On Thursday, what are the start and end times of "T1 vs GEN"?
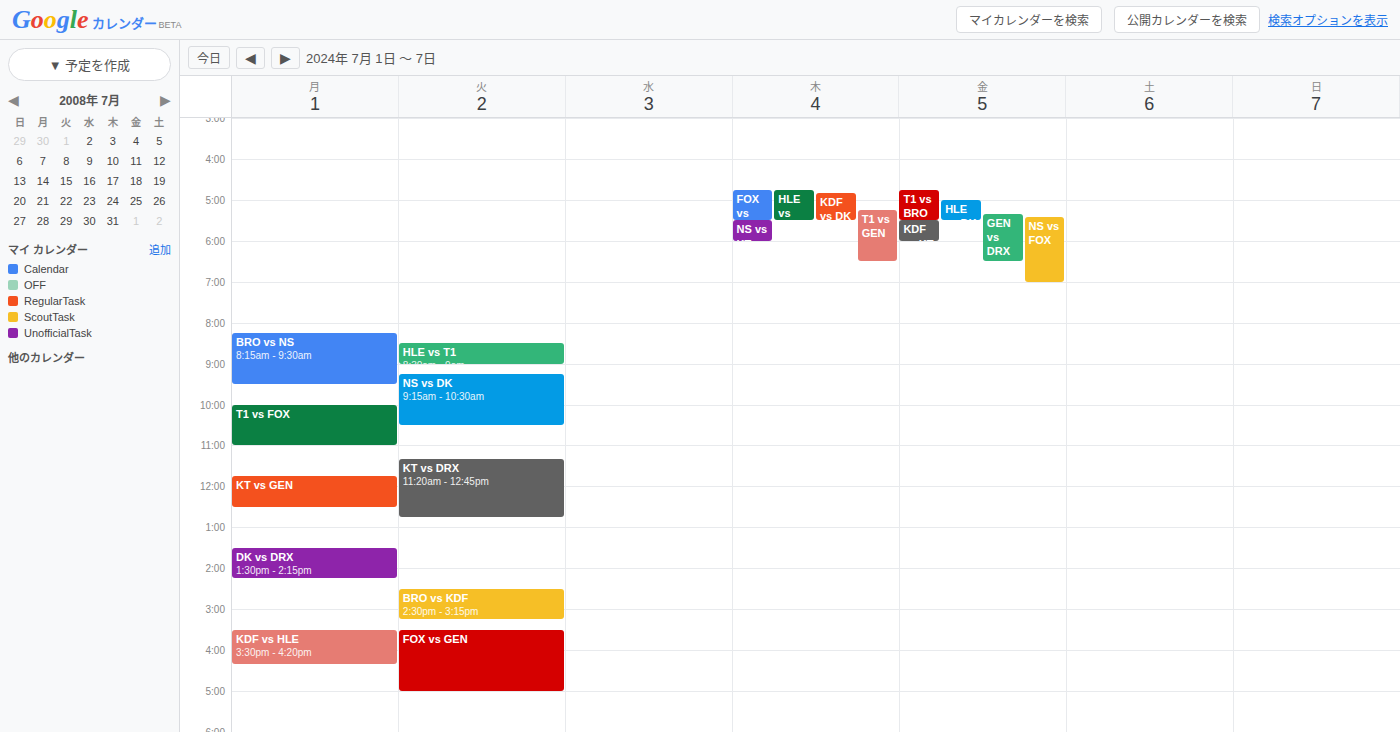
5:15 AM to 6:30 AM